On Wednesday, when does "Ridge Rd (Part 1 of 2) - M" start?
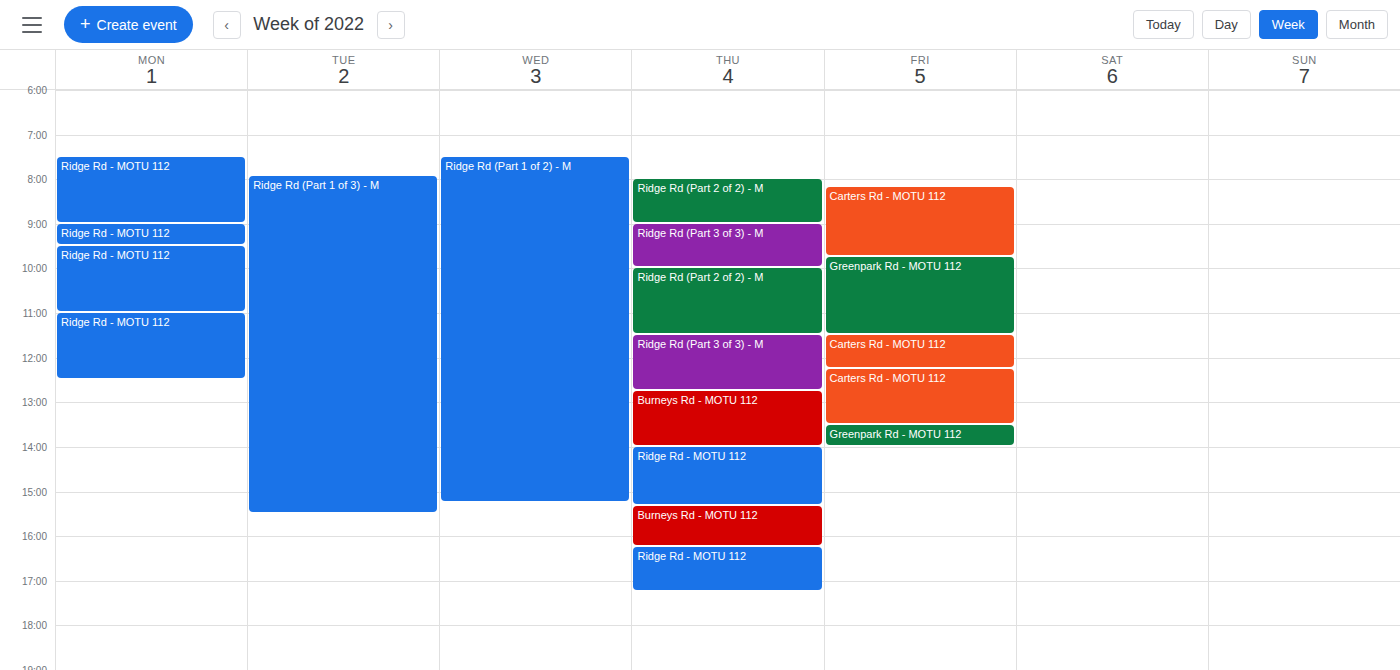
07:30